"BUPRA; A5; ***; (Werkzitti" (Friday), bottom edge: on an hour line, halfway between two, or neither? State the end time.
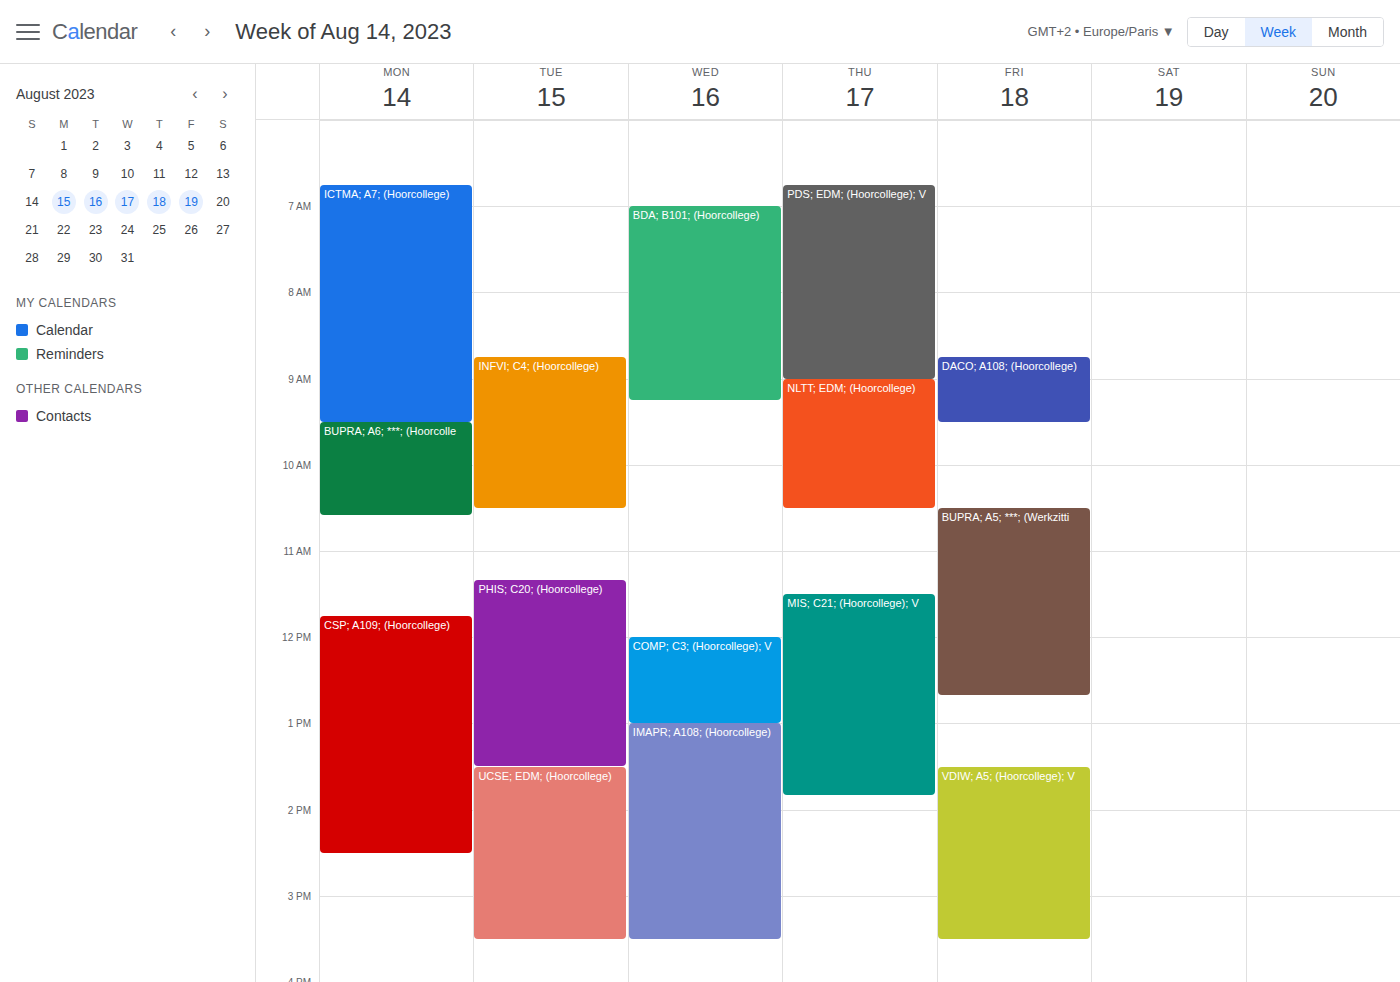
12:40 PM -- neither: 40 minutes below the 12 PM line and 20 minutes above the 1 PM line.